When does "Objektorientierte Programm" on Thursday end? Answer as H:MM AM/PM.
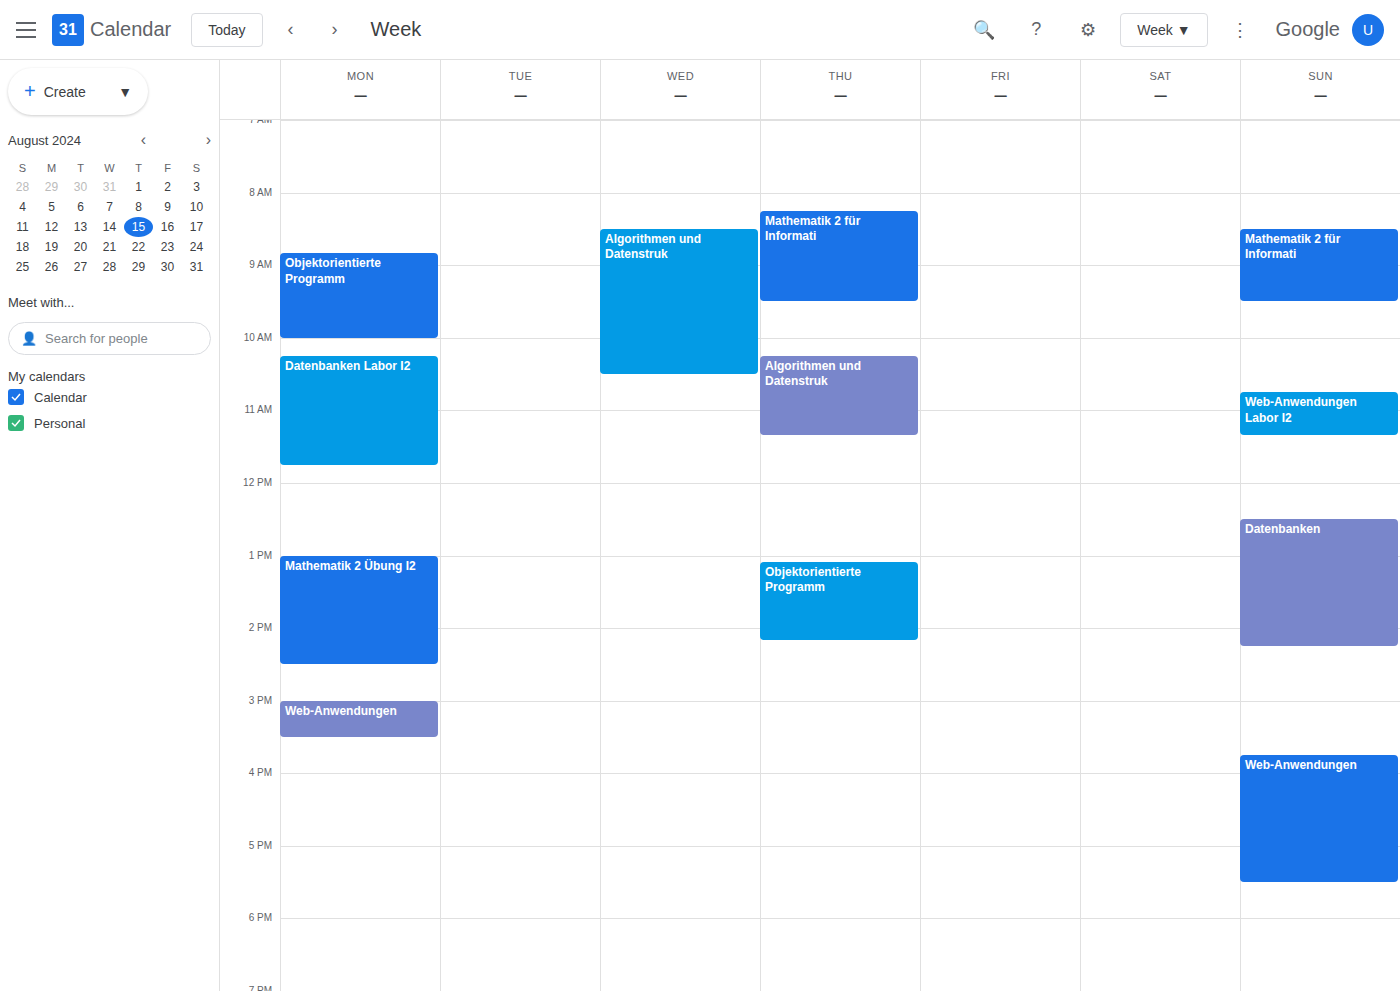
2:10 PM